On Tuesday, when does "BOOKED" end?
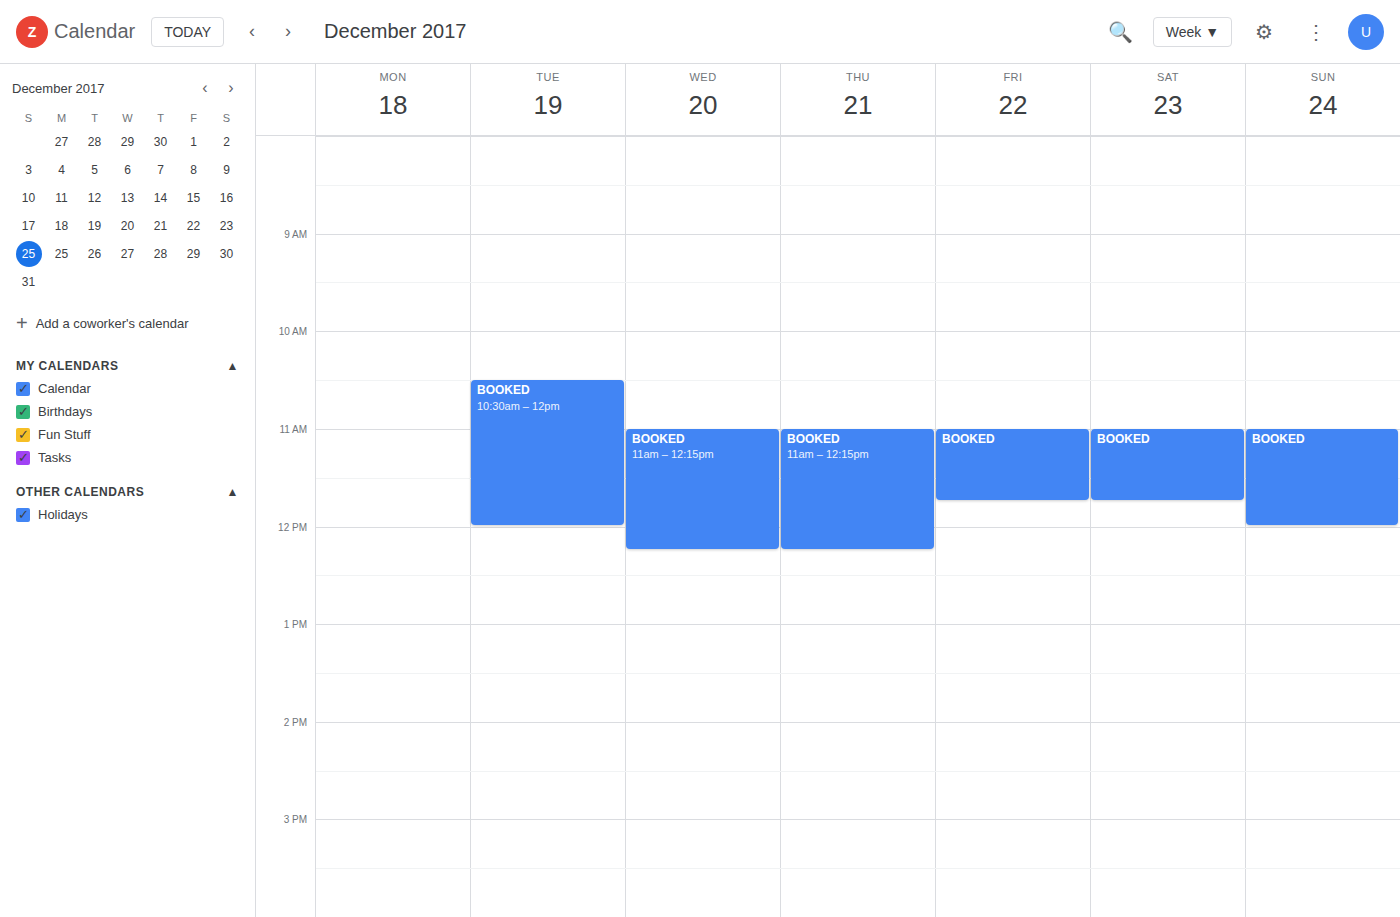
12:00 PM